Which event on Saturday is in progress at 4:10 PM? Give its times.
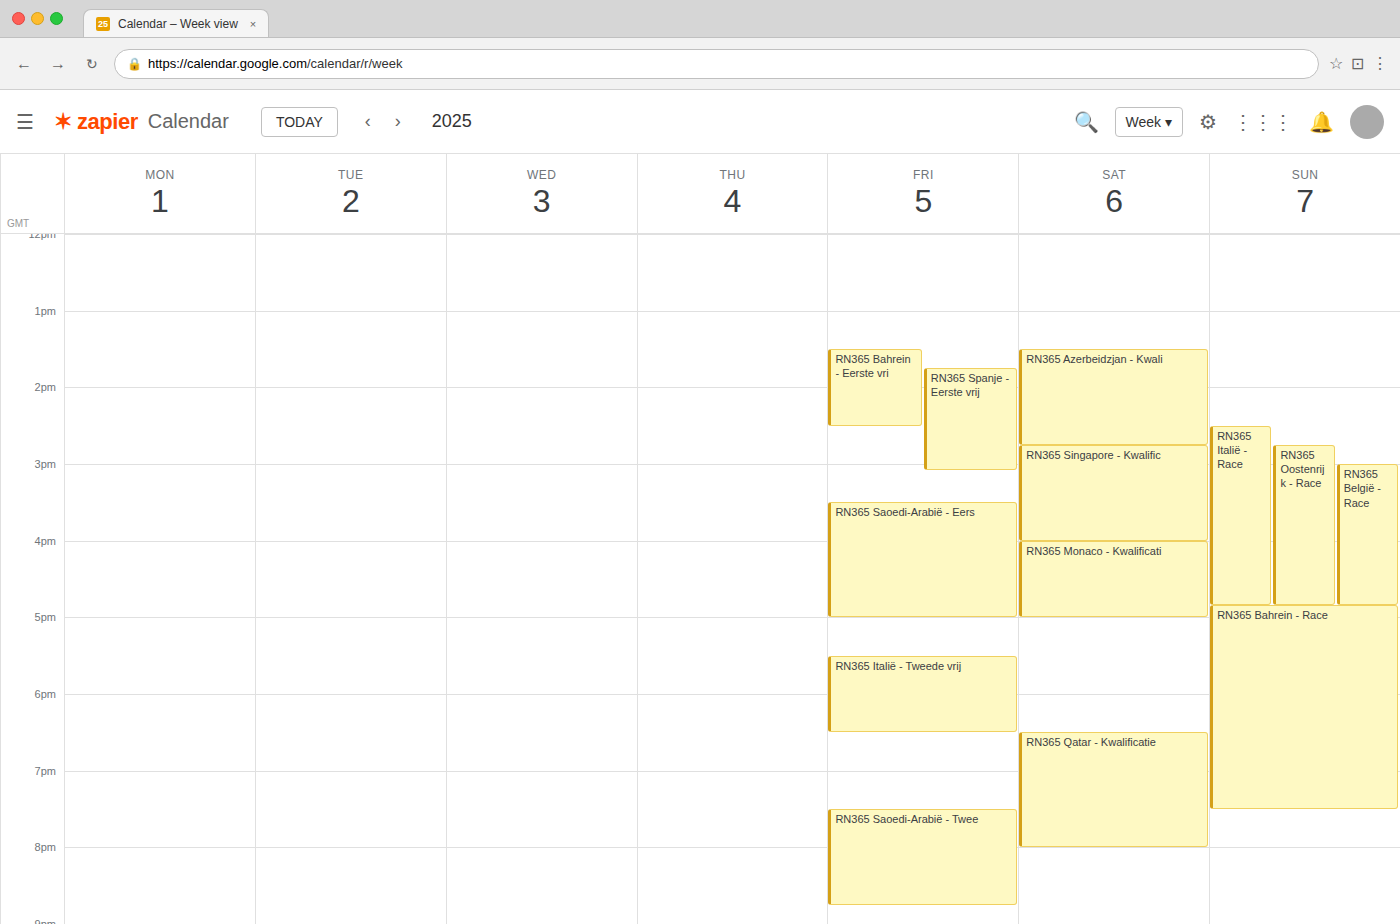
"RN365 Monaco - Kwalificati", 4:00 PM to 5:00 PM